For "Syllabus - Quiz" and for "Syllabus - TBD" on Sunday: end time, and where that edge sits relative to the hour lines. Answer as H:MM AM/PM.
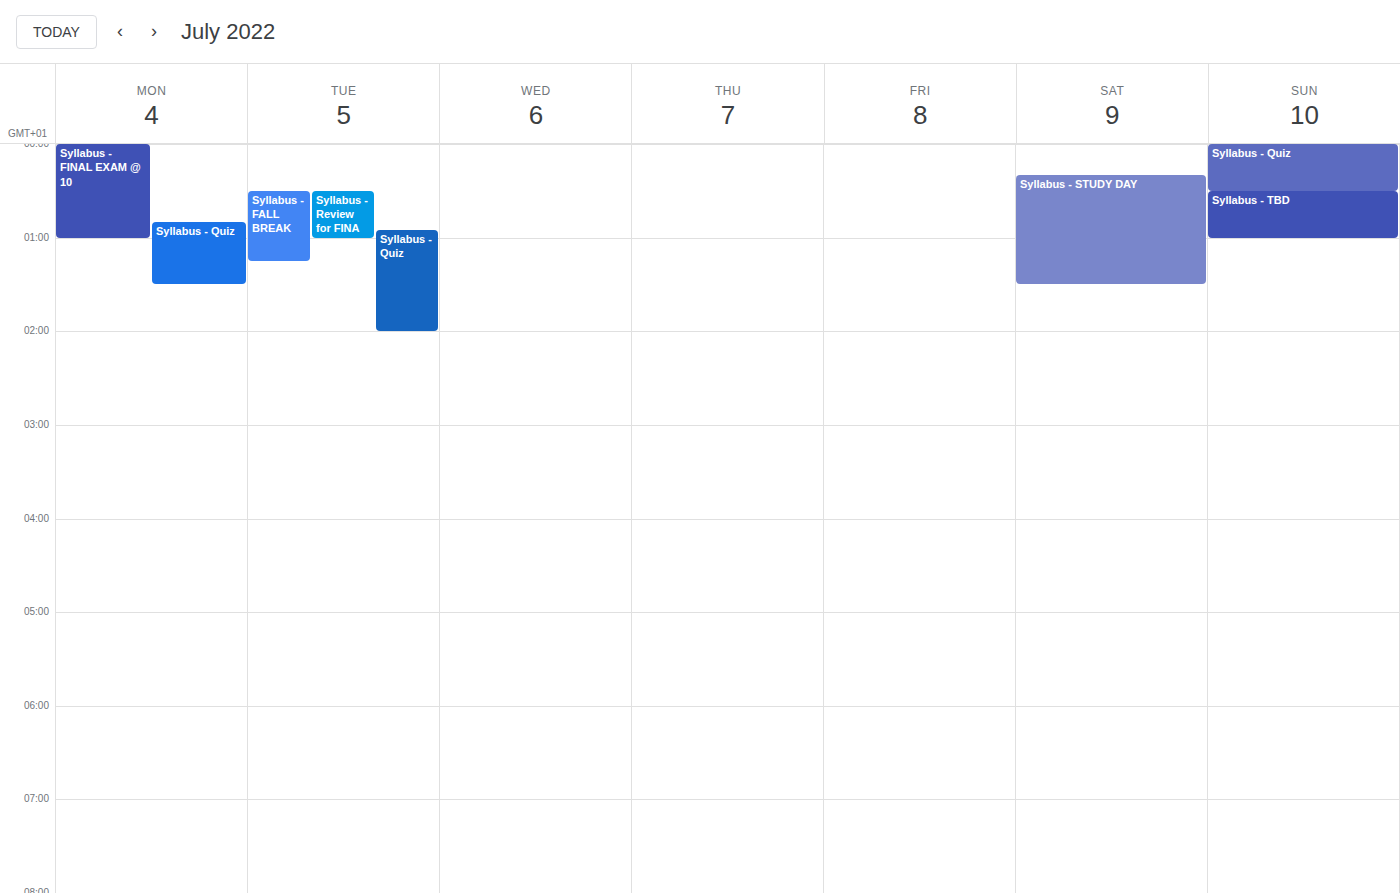
"Syllabus - Quiz": 12:30 AM, halfway between the 12 AM and 1 AM lines. "Syllabus - TBD": 1:00 AM, exactly on the 1 AM line.